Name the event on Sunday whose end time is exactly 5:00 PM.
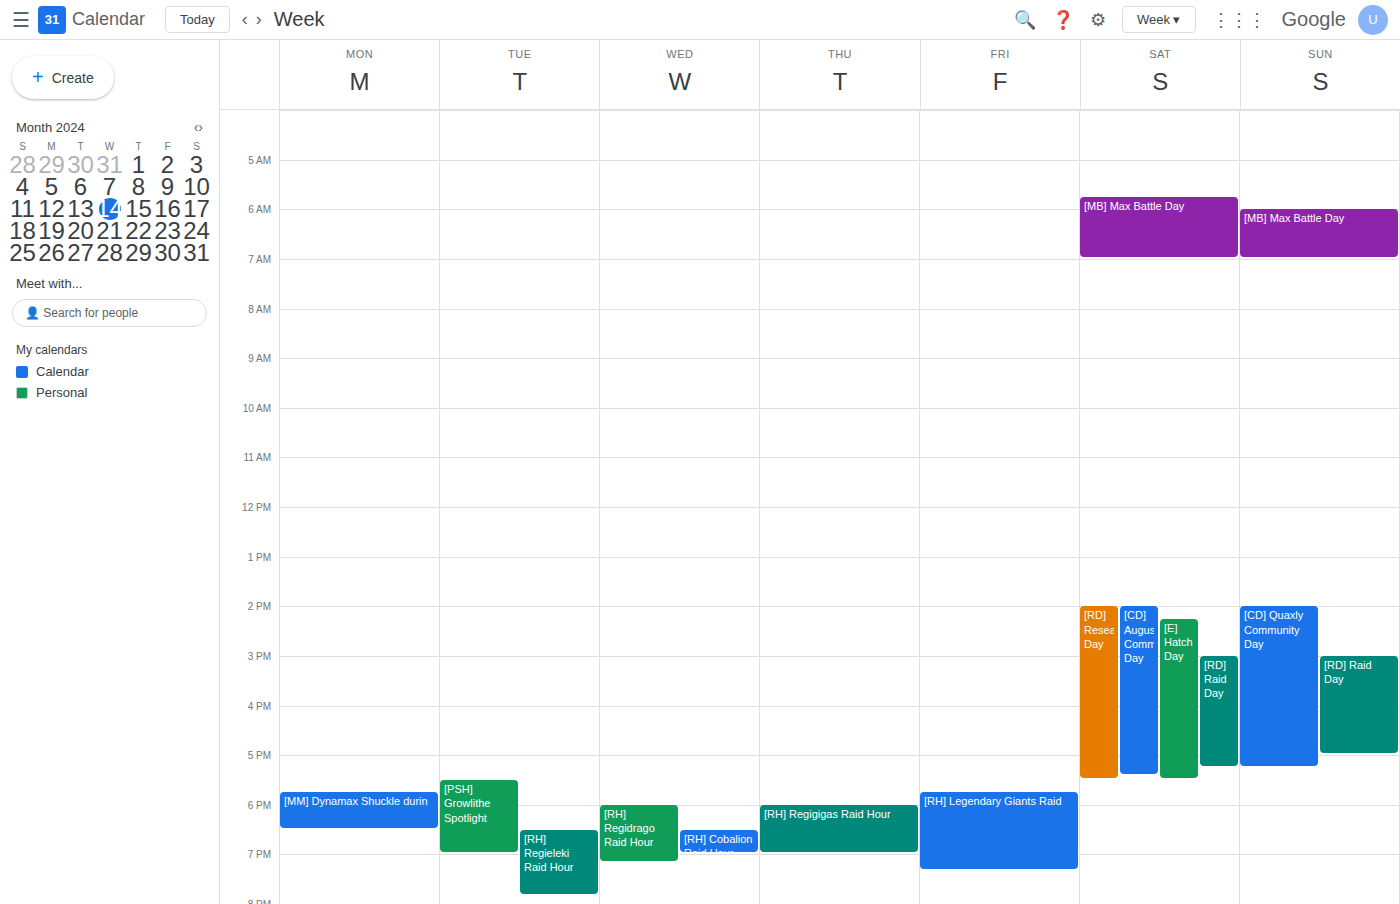
"[RD] Raid Day"